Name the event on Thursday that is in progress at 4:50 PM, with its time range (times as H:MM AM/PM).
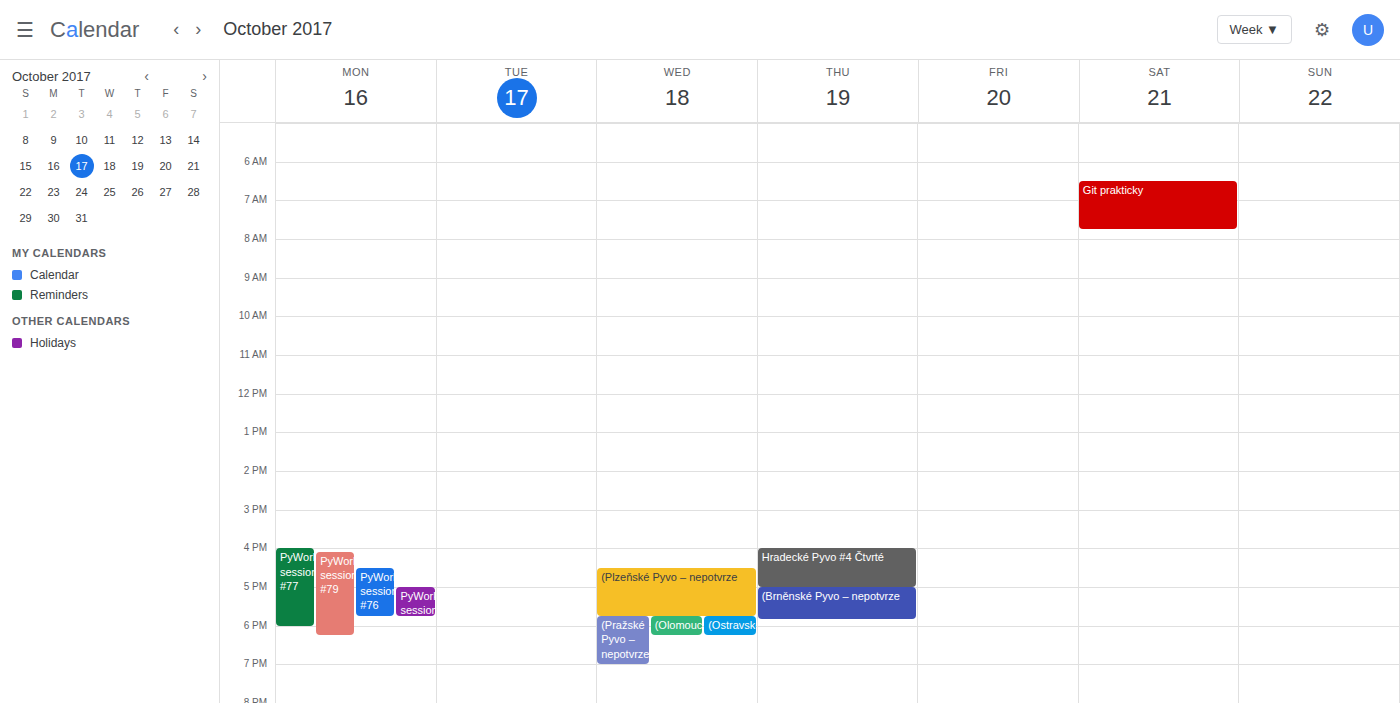
"Hradecké Pyvo #4 Čtvrté", 4:00 PM to 5:00 PM